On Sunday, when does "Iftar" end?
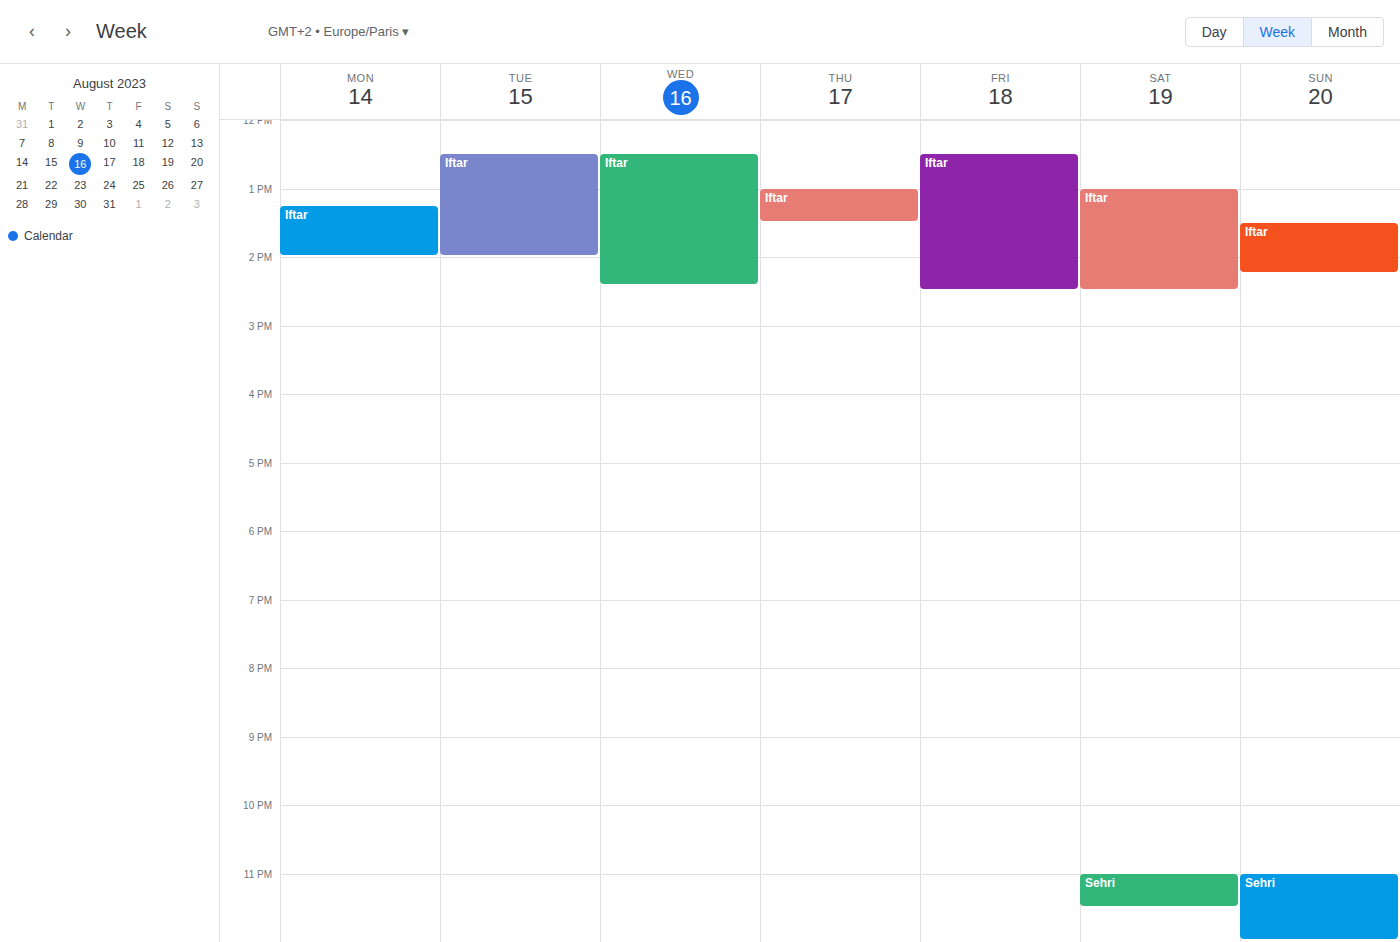
2:15 PM